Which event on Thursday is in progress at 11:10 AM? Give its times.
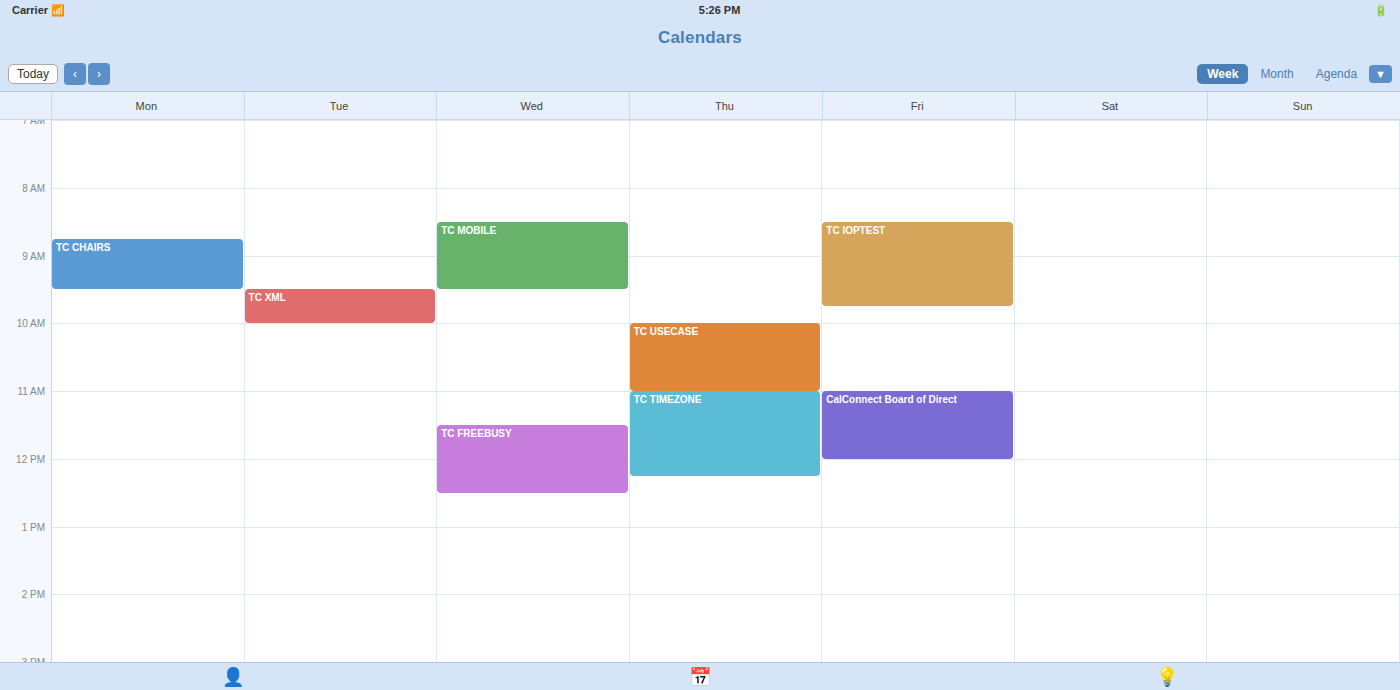
"TC TIMEZONE", 11:00 AM to 12:15 PM